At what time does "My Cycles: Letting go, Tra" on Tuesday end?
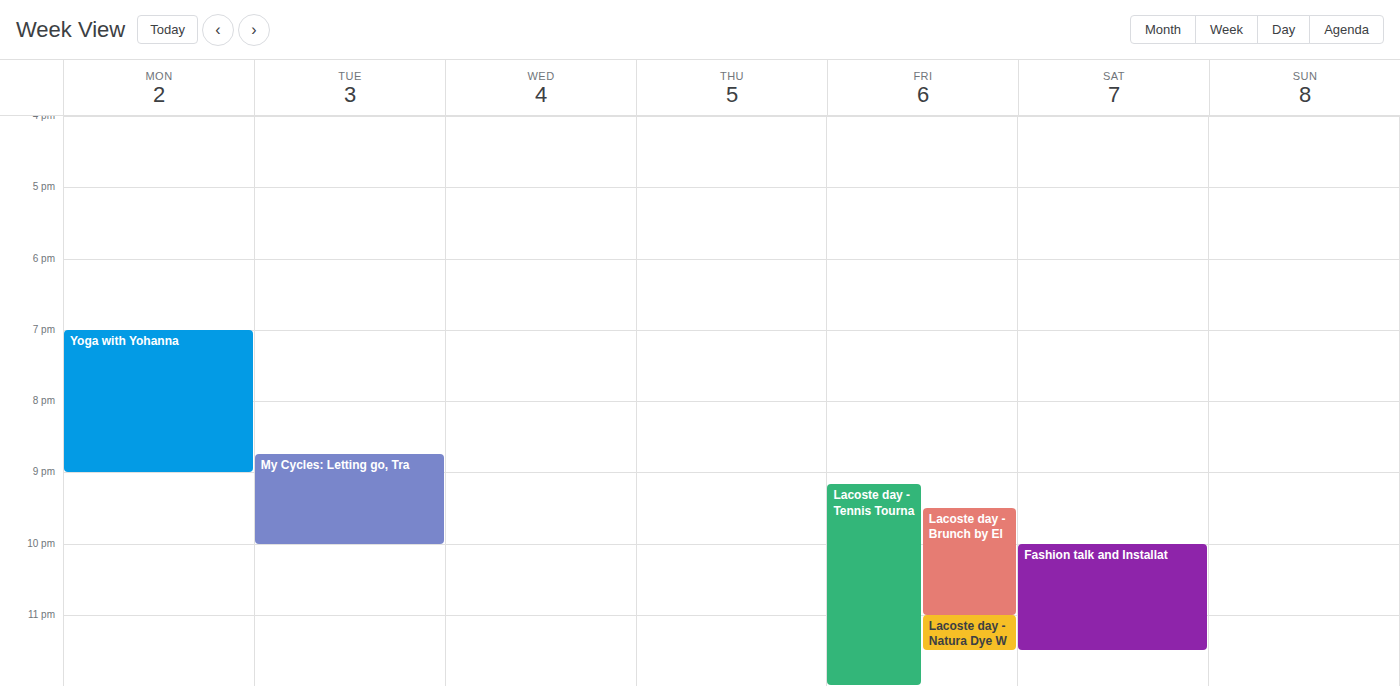
10:00 PM